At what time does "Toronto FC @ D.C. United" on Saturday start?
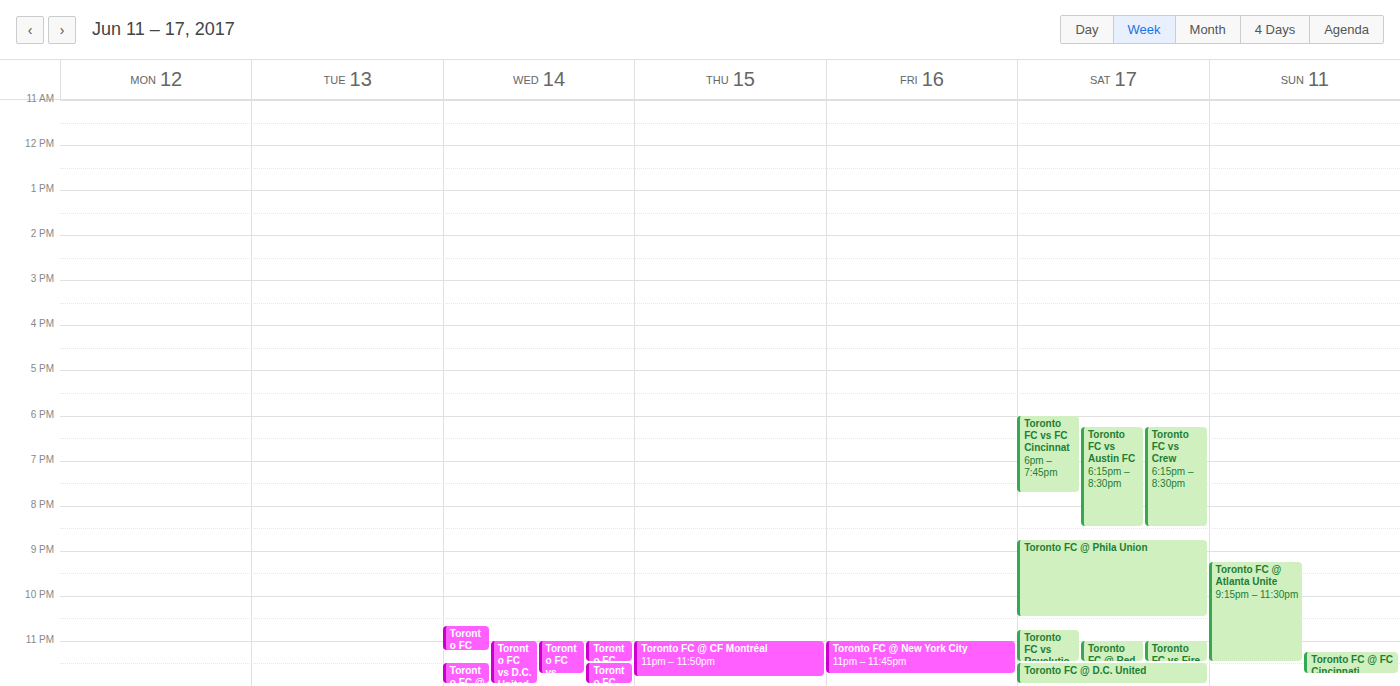
11:30 PM